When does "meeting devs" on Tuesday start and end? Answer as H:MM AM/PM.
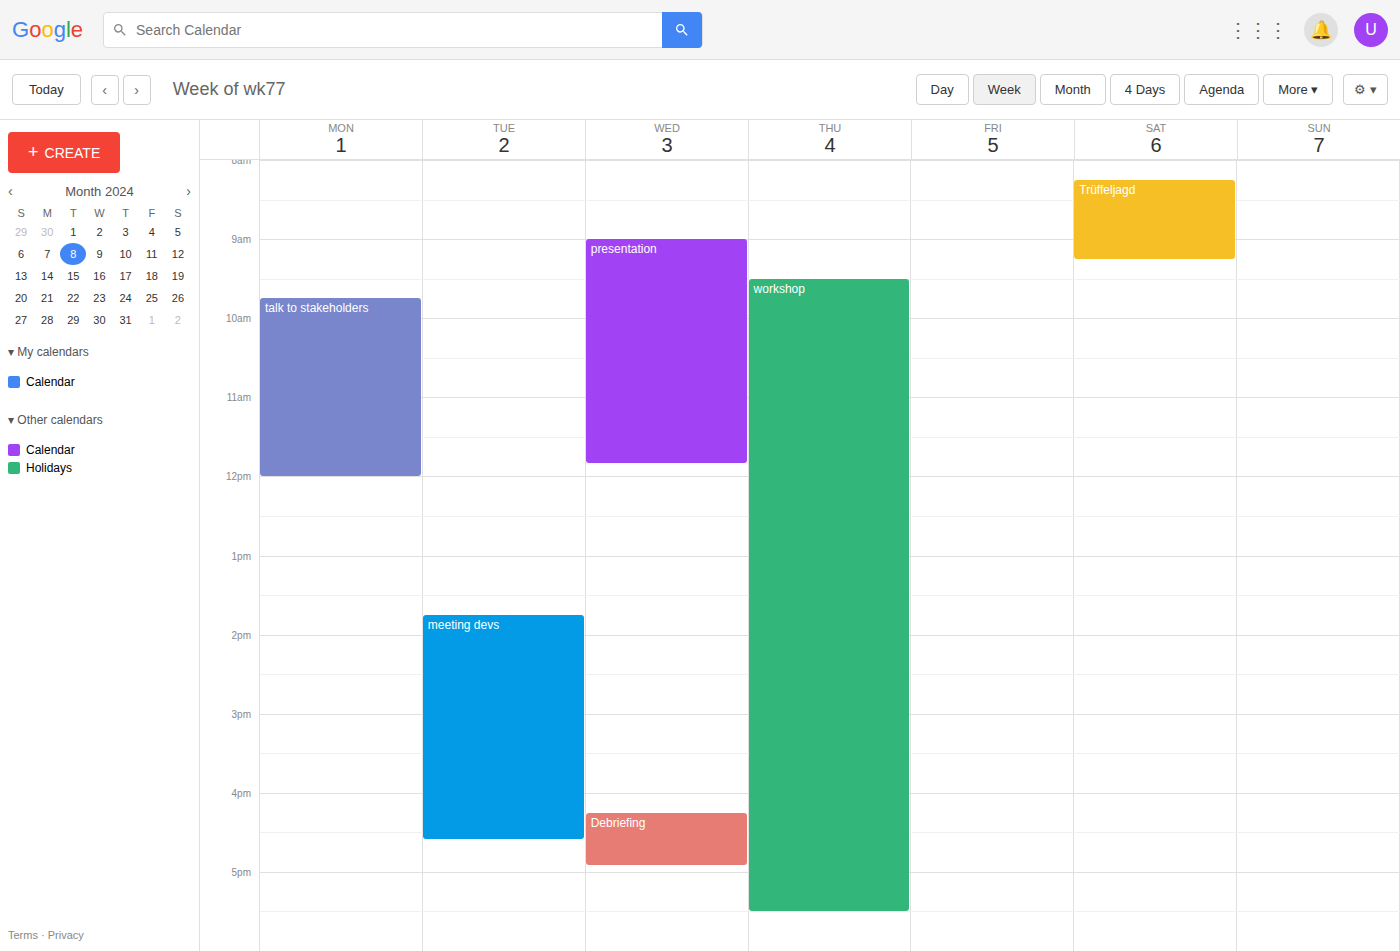
1:45 PM to 4:35 PM